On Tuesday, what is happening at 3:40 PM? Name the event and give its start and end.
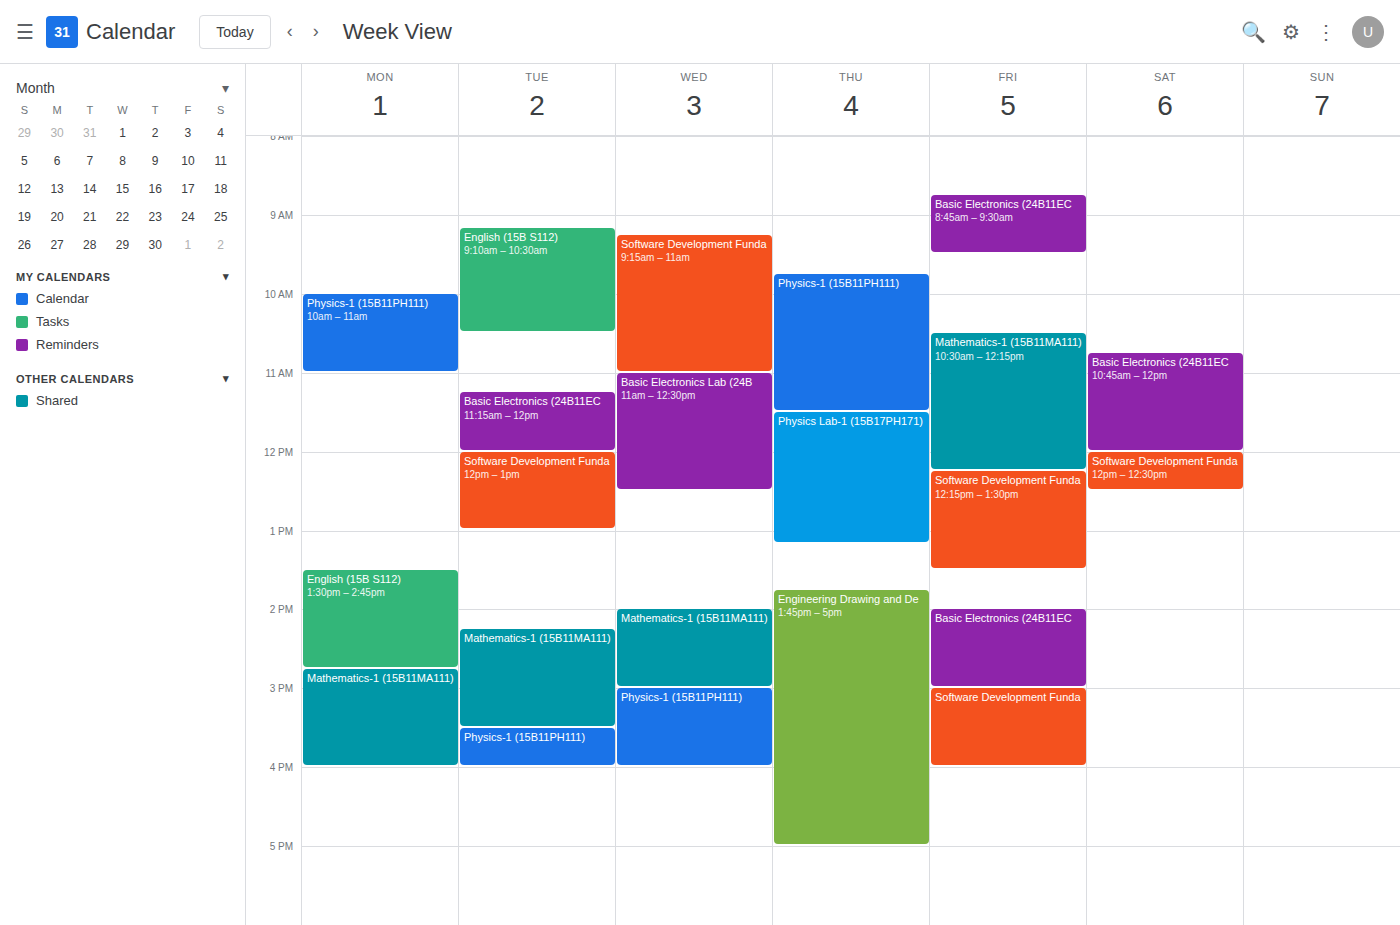
"Physics-1 (15B11PH111)", 3:30 PM to 4:00 PM